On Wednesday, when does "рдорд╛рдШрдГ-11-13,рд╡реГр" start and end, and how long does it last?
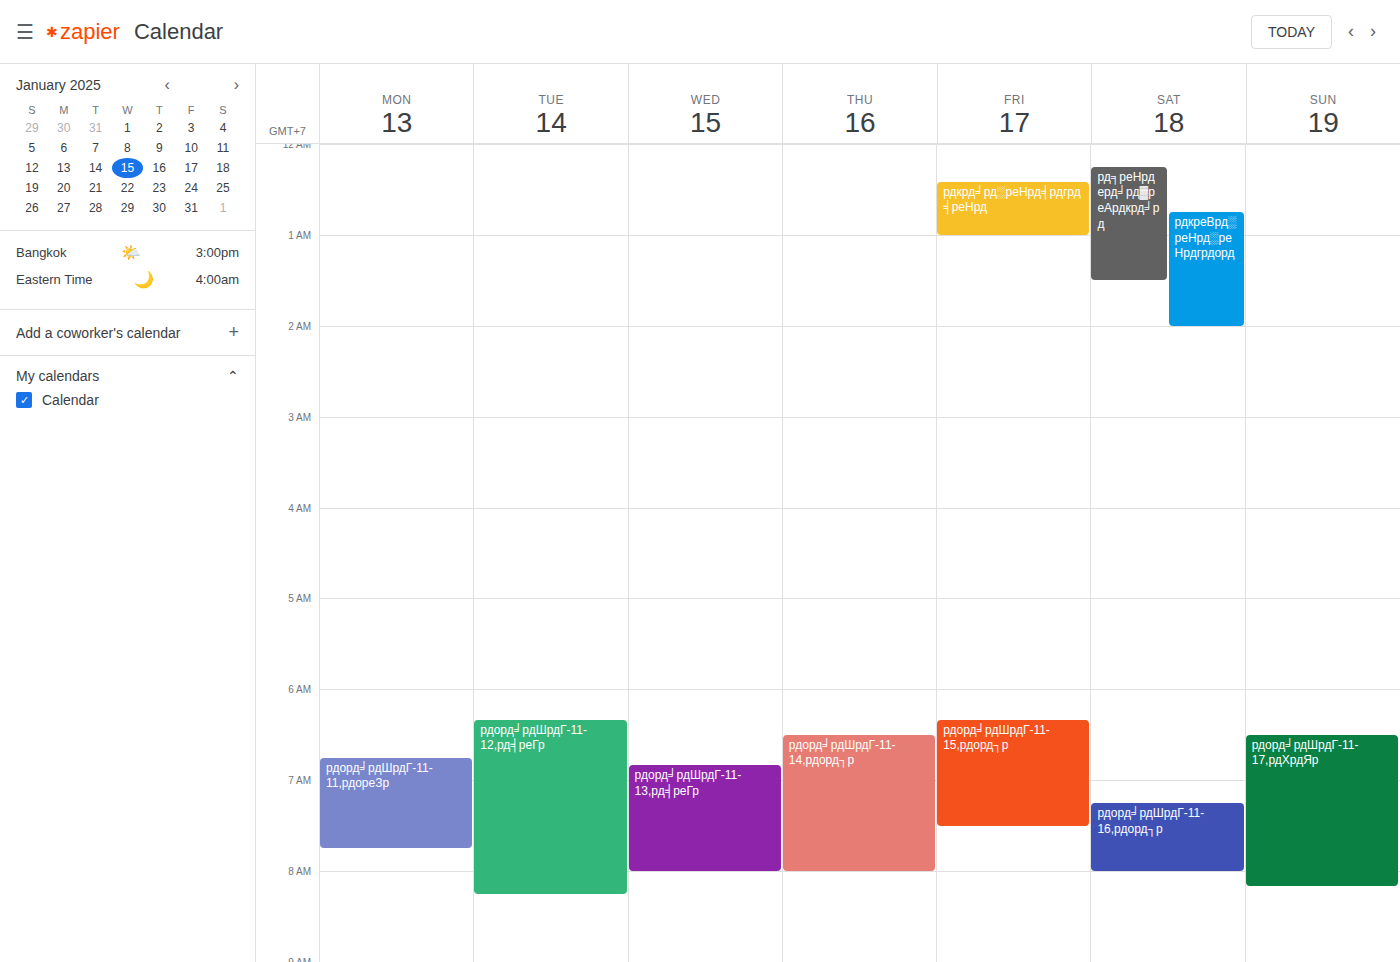
6:50 AM to 8:00 AM, 1 hour 10 minutes